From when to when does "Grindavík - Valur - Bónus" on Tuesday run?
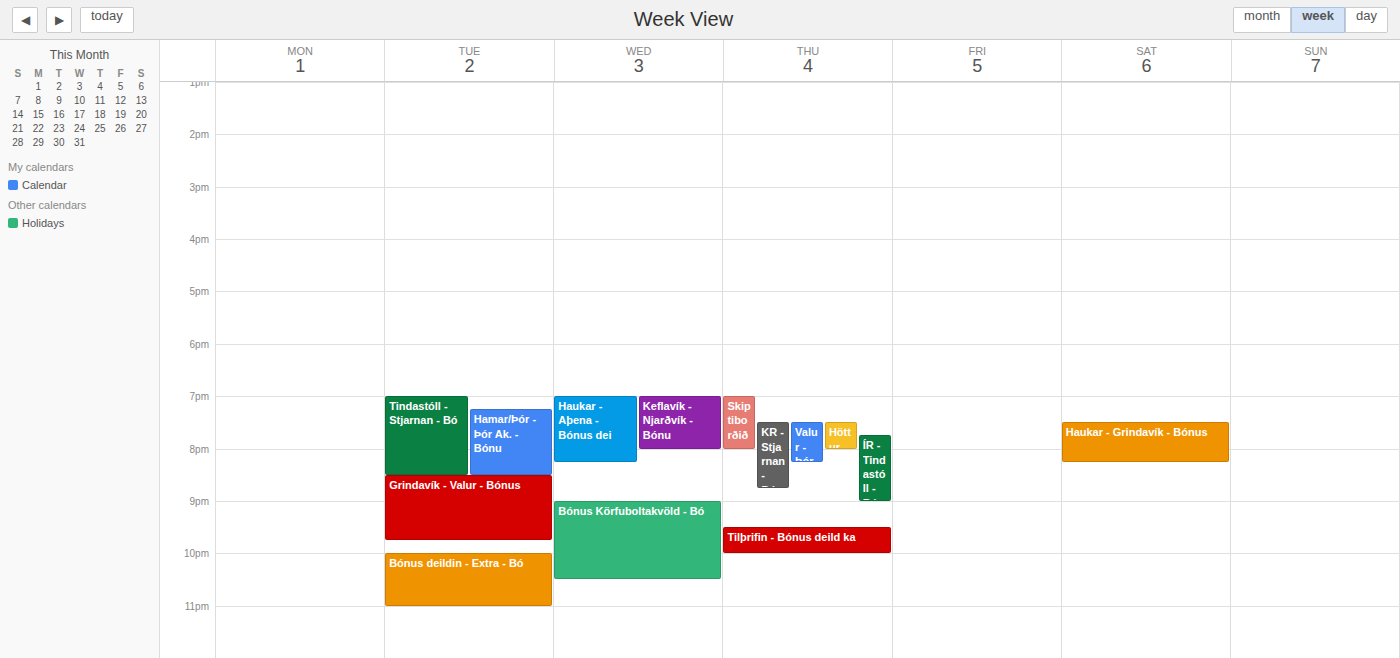
8:30 PM to 9:45 PM